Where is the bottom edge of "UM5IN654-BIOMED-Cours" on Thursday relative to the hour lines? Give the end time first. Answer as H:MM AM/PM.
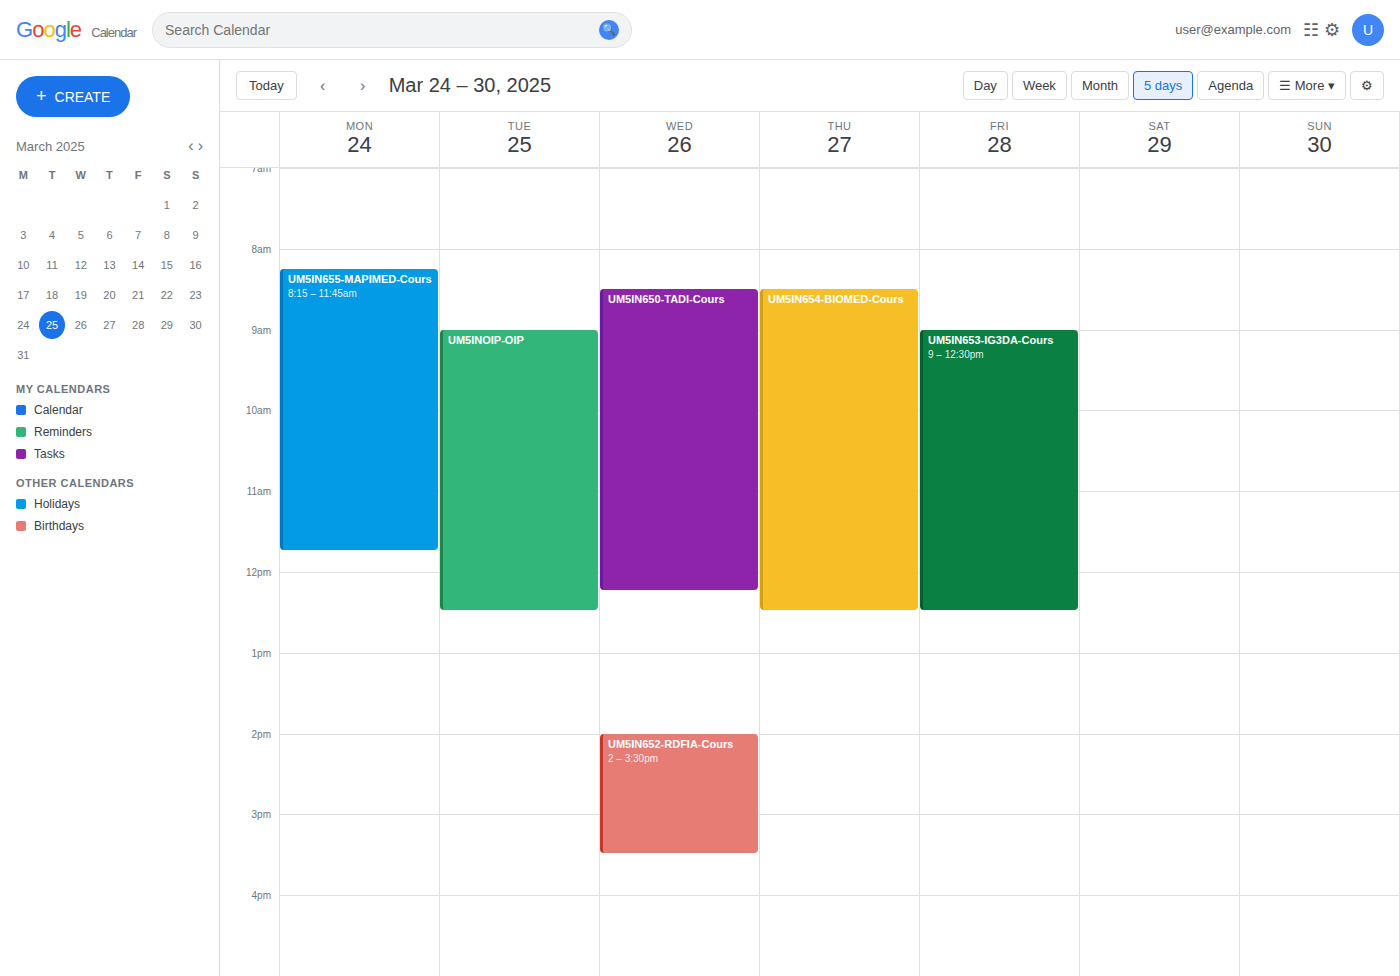
12:30 PM -- halfway between the 12 PM and 1 PM lines.